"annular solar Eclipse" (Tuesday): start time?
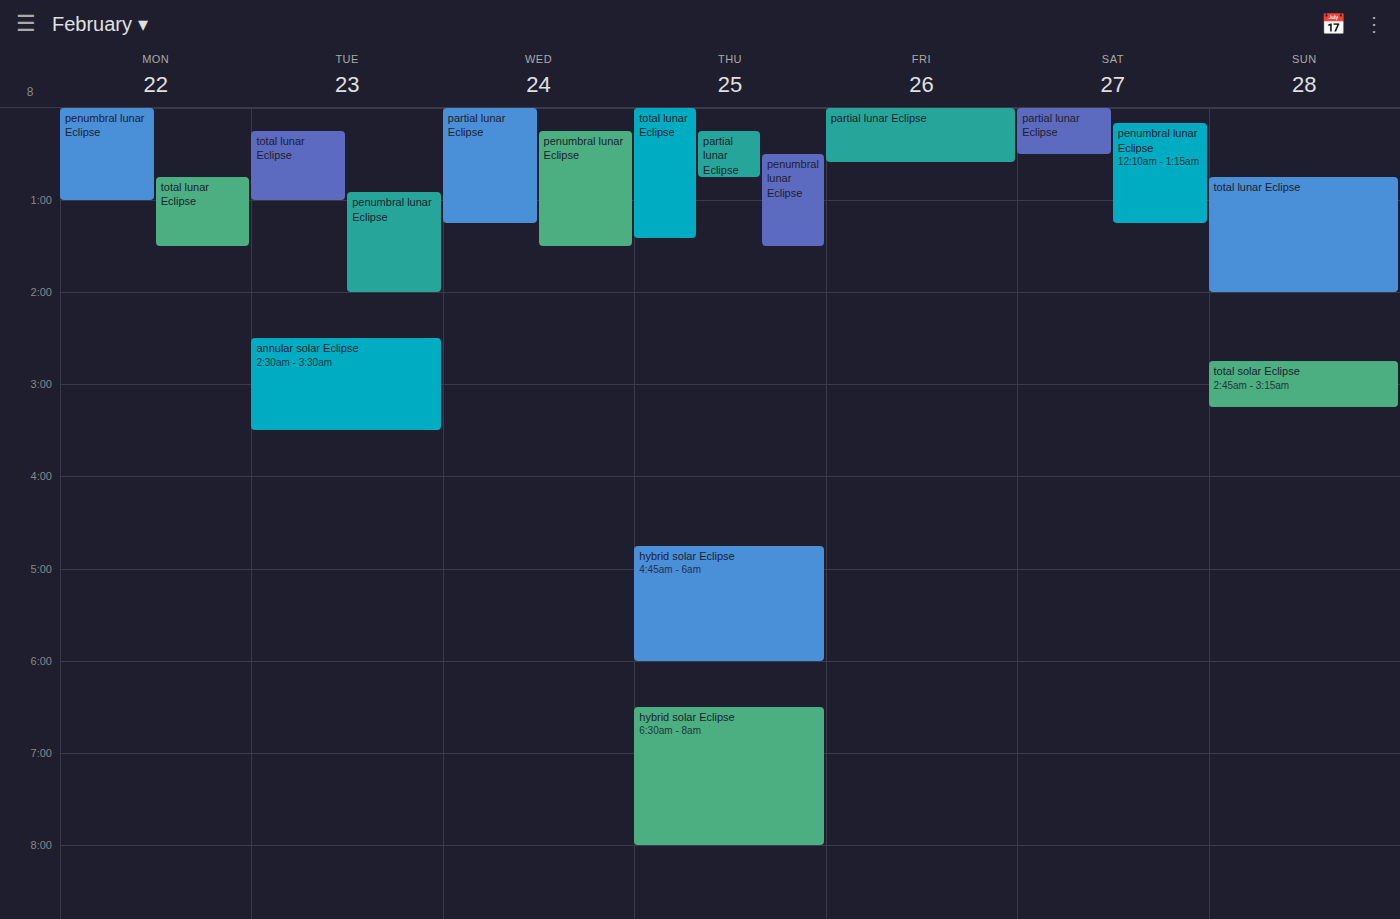
2:30 AM